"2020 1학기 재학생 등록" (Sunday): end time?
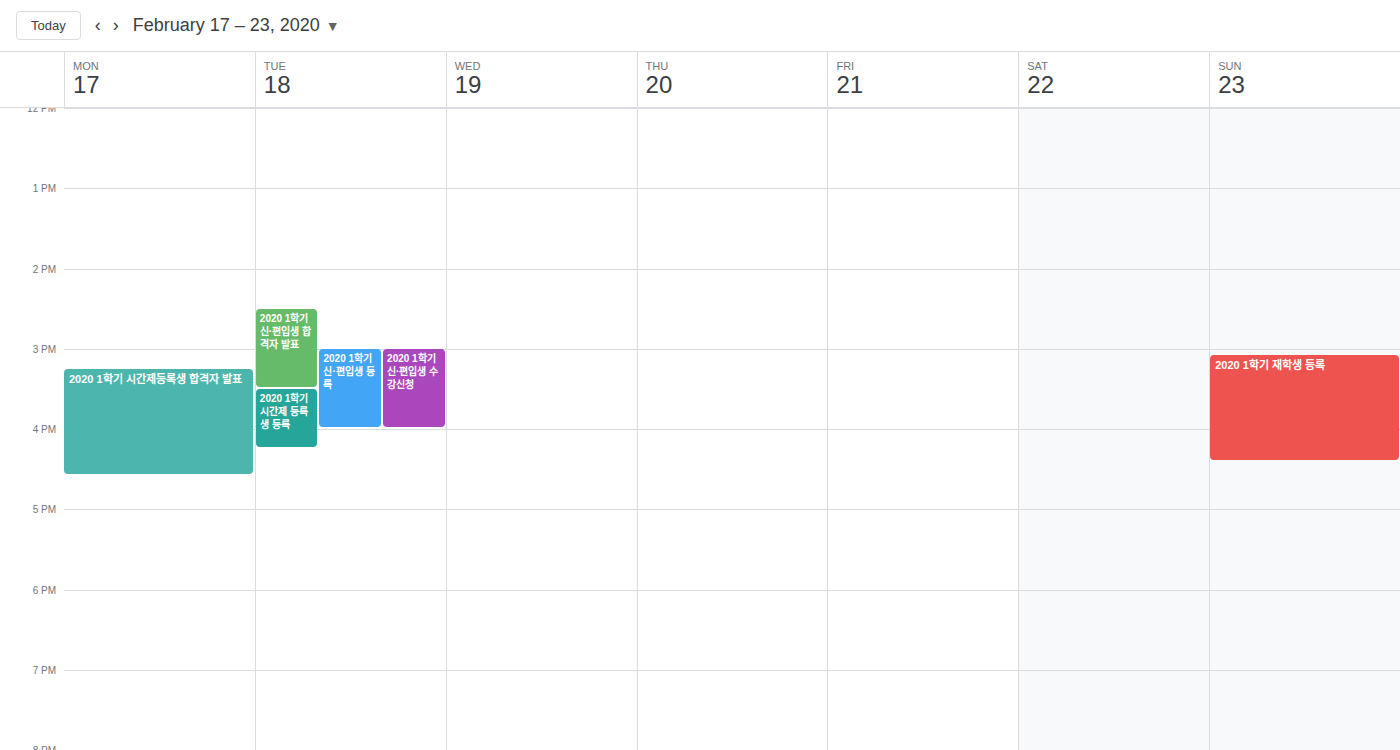
4:25 PM